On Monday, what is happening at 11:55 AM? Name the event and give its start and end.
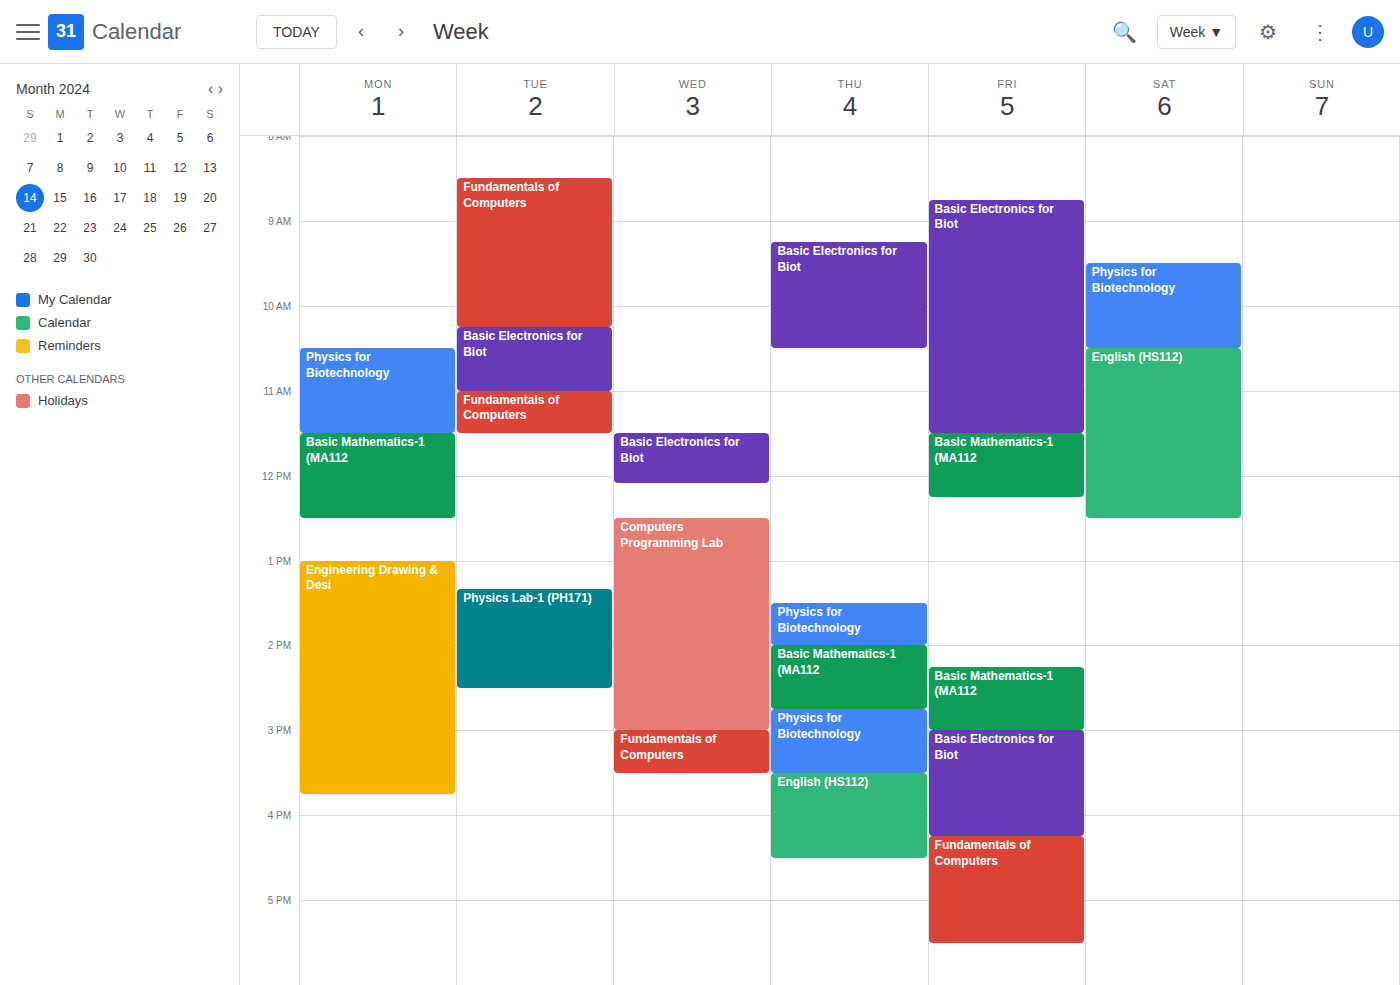
"Basic Mathematics-1 (MA112", 11:30 AM to 12:30 PM